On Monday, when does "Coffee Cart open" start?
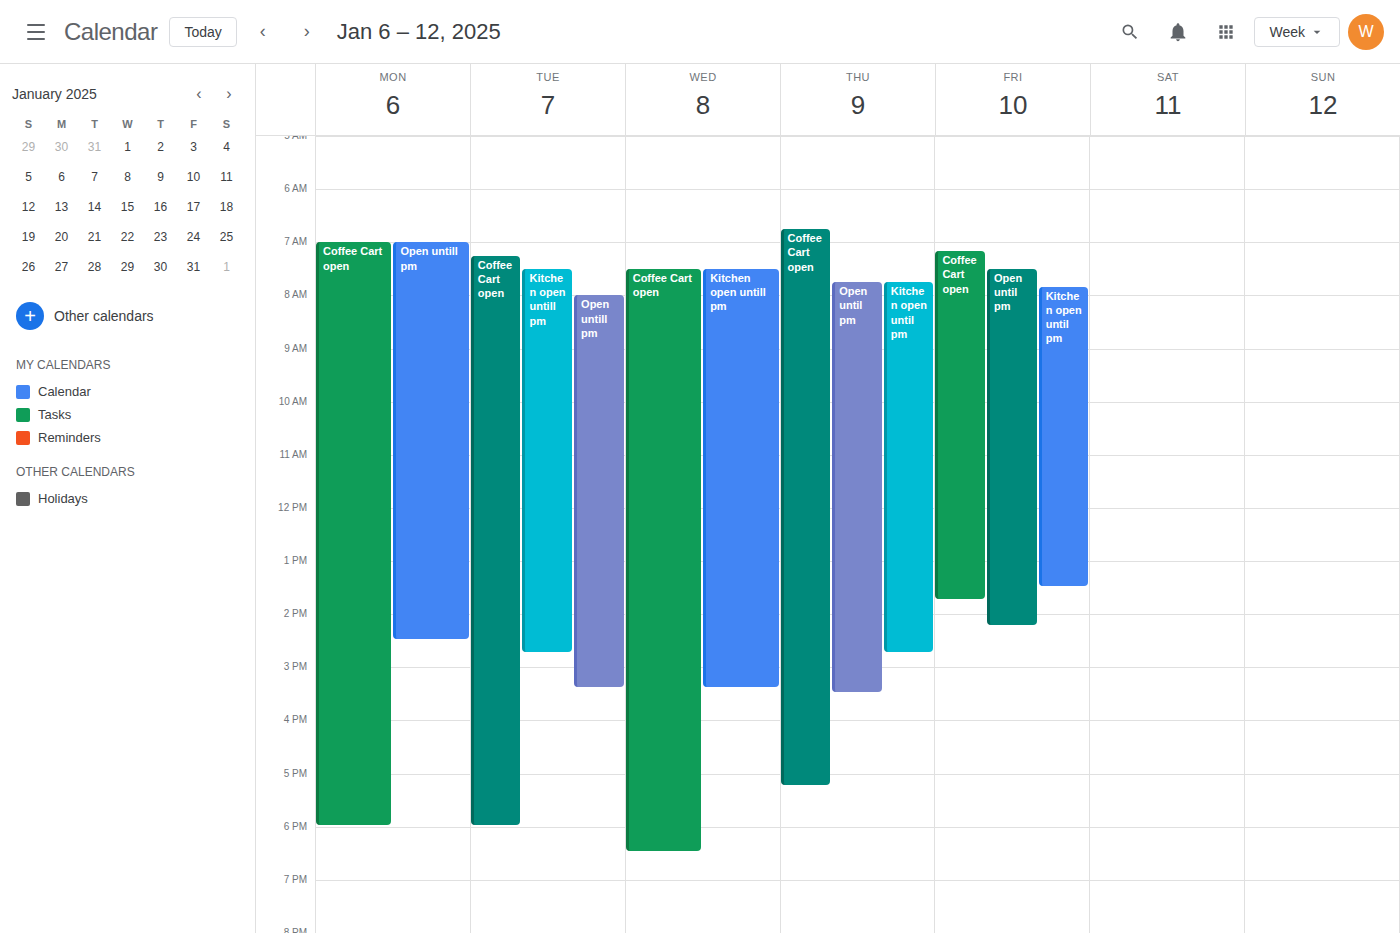
7:00 AM